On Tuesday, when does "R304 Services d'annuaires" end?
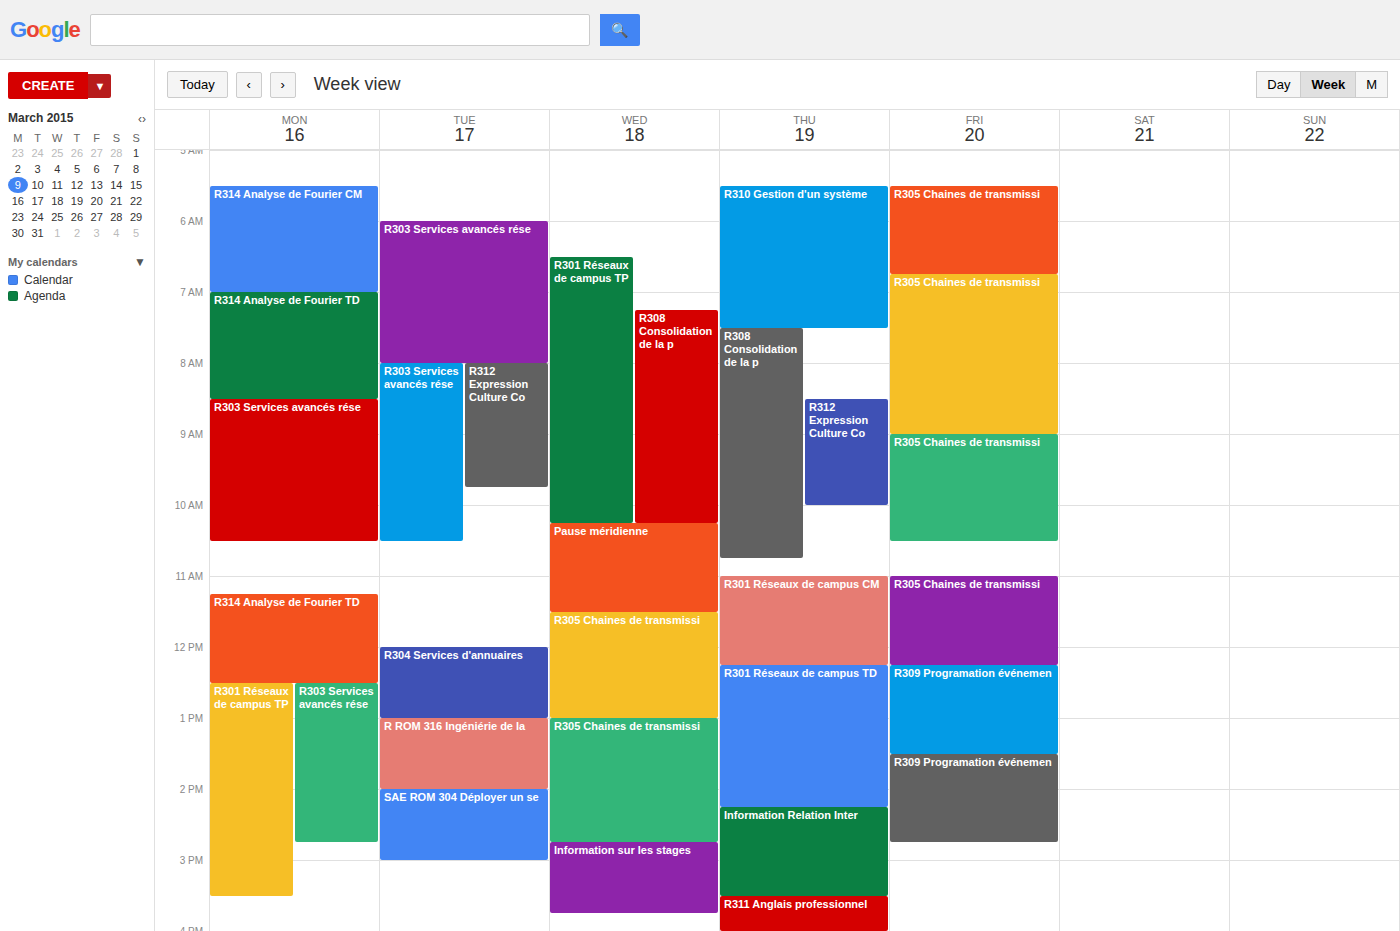
1:00 PM